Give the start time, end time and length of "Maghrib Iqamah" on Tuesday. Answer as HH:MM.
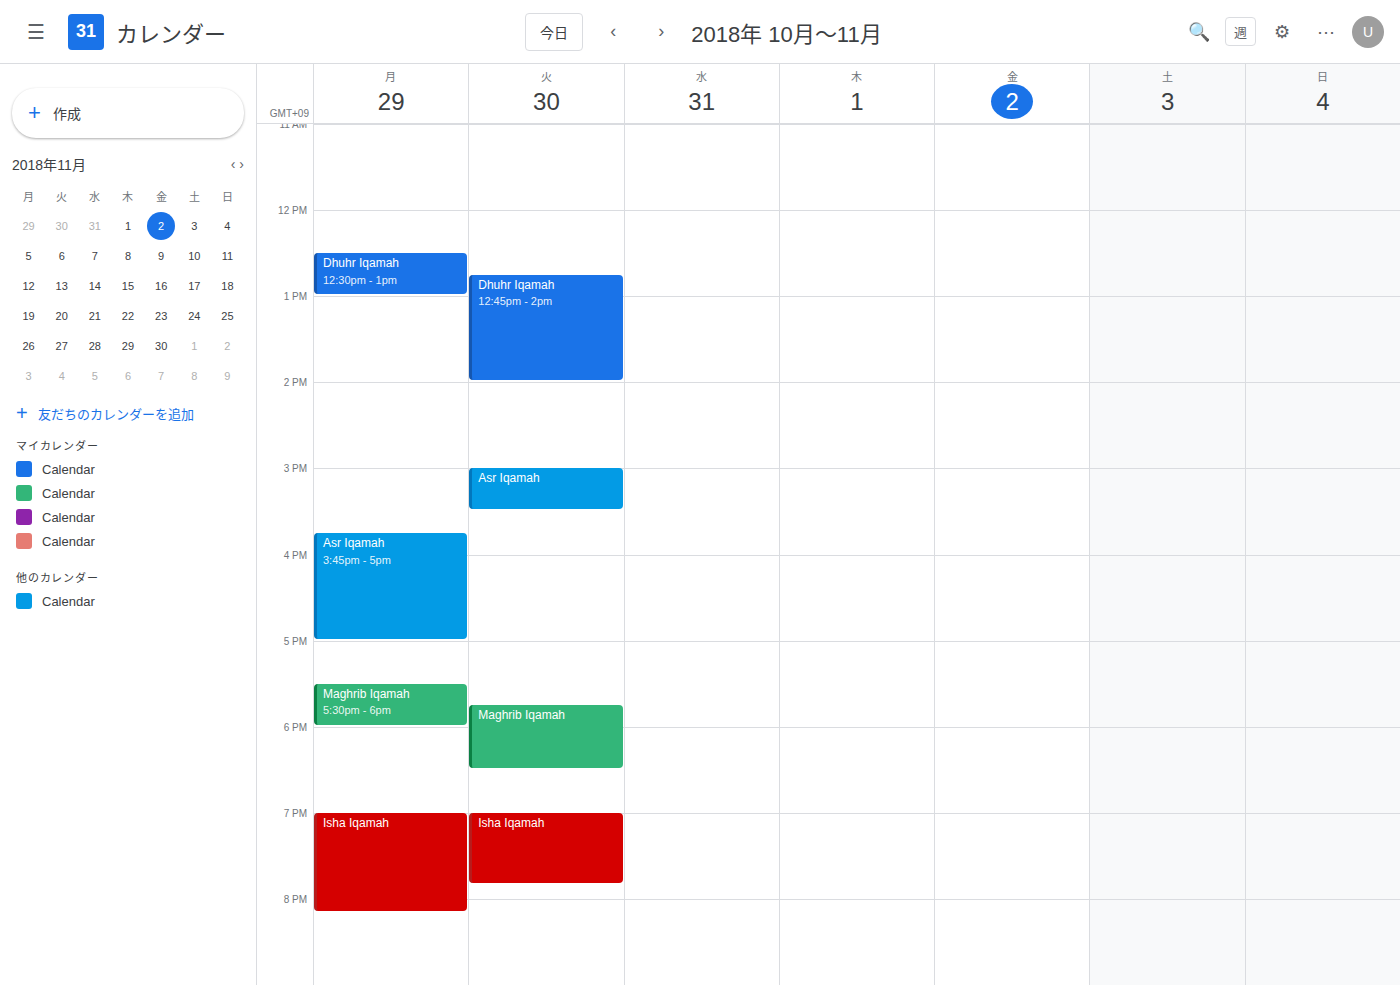
17:45 to 18:30, 45 minutes